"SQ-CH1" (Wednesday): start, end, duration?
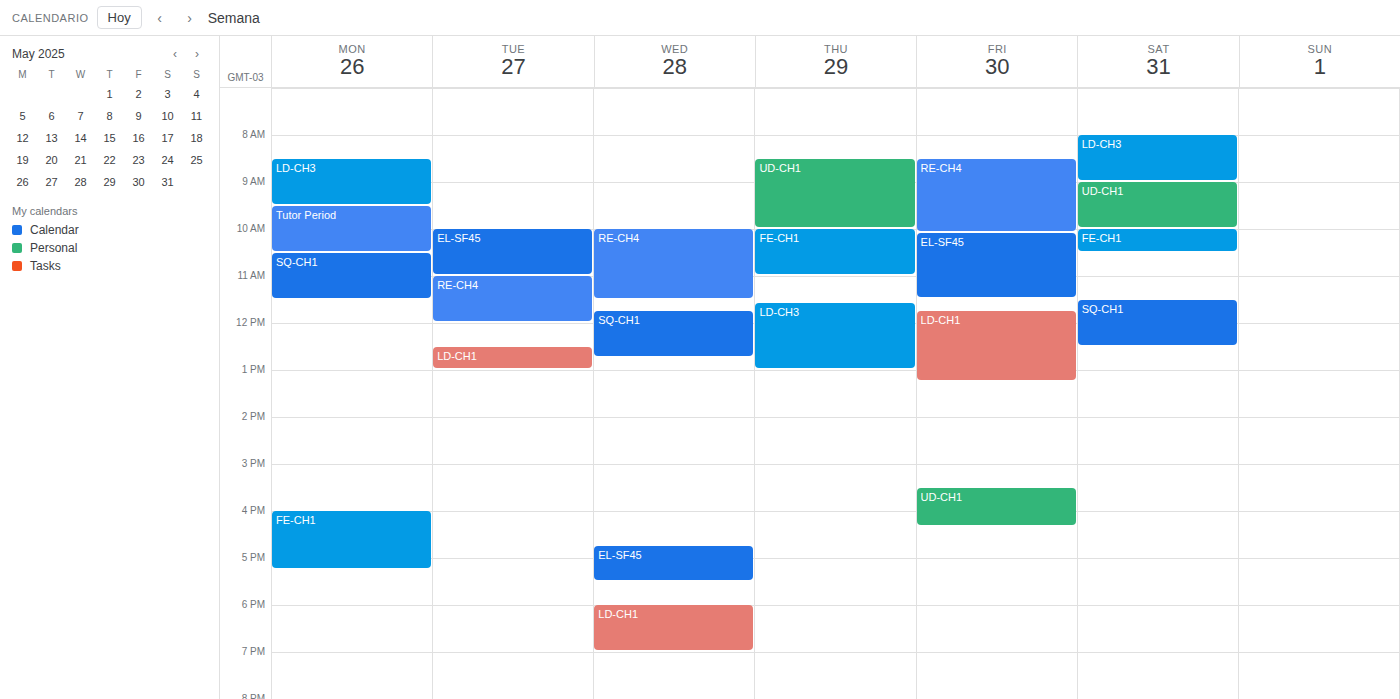
11:45 AM to 12:45 PM, 1 hour